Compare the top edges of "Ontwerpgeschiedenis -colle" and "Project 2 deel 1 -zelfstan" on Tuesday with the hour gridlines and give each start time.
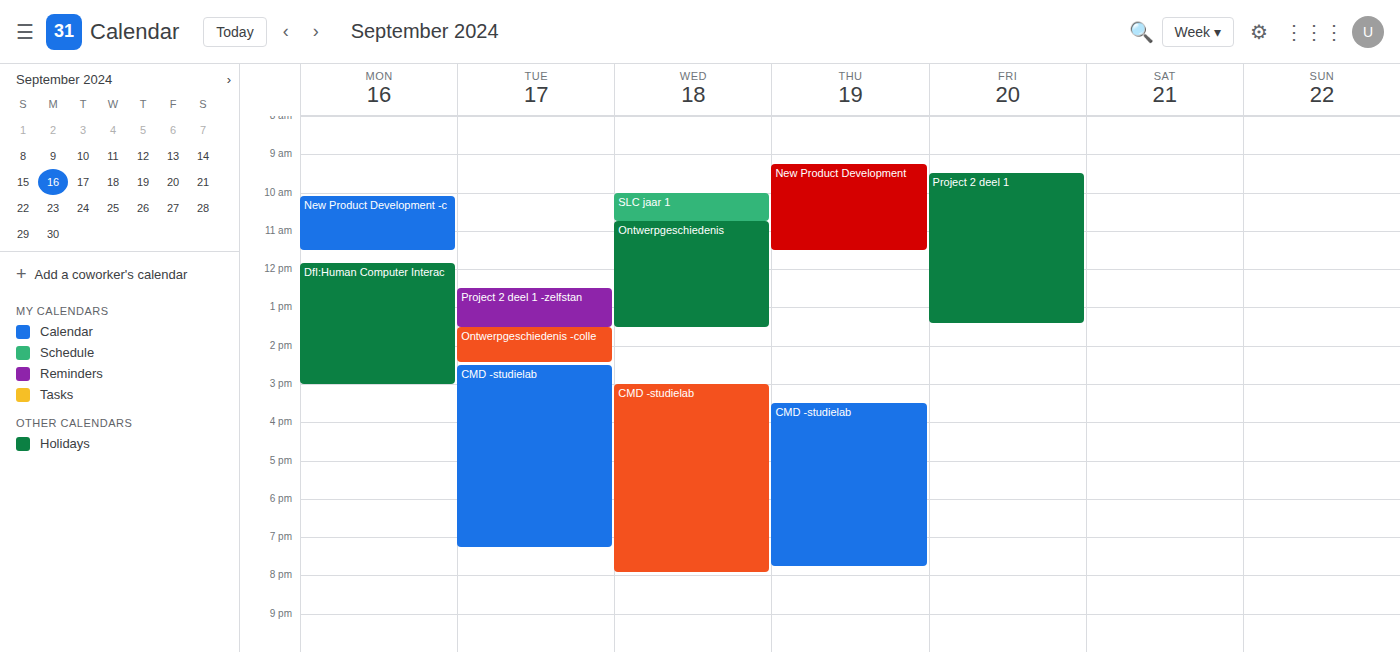
"Ontwerpgeschiedenis -colle": 1:30 PM, halfway between the 1 PM and 2 PM lines. "Project 2 deel 1 -zelfstan": 12:30 PM, halfway between the 12 PM and 1 PM lines.